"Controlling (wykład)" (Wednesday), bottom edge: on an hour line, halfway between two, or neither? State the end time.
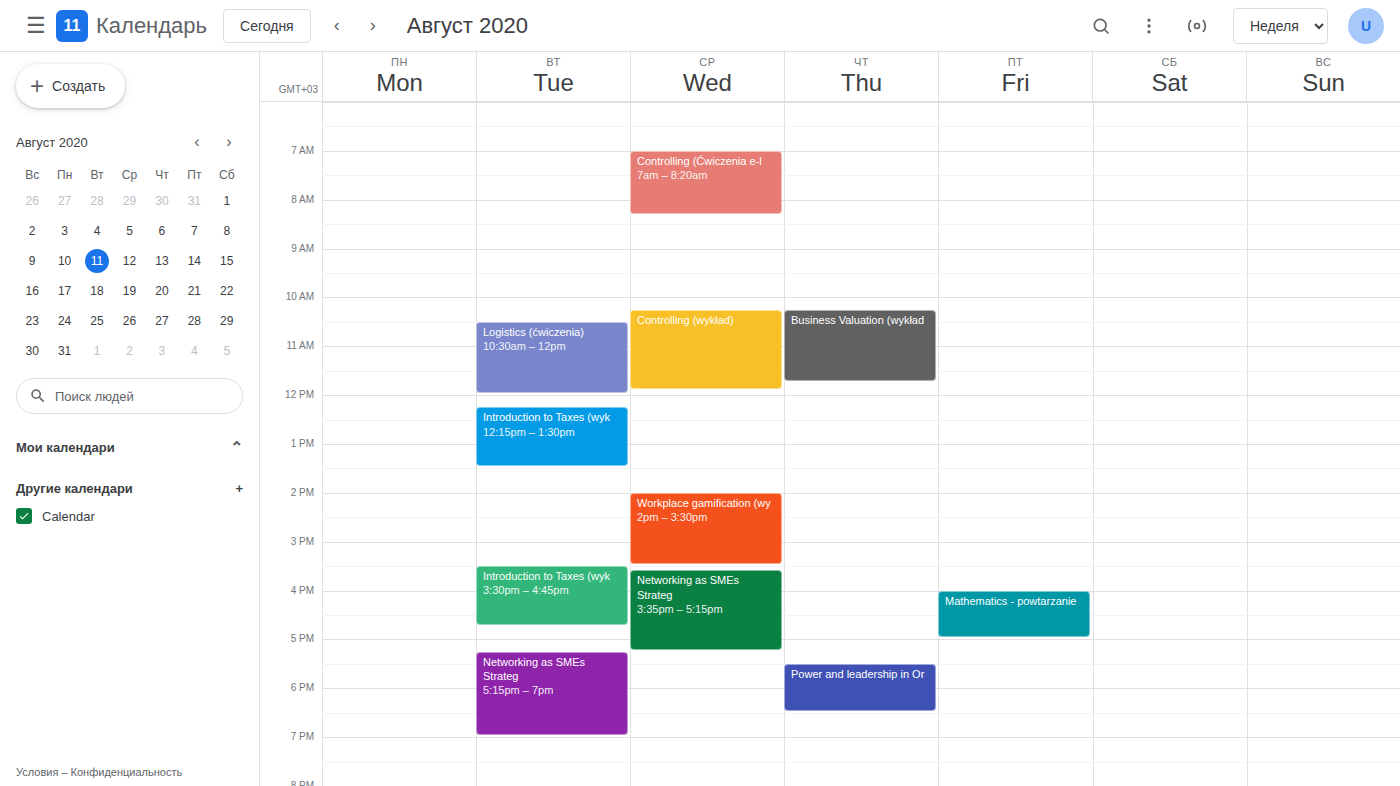
11:55 -- neither: 55 minutes below the 11:00 line and 5 minutes above the 12:00 line.